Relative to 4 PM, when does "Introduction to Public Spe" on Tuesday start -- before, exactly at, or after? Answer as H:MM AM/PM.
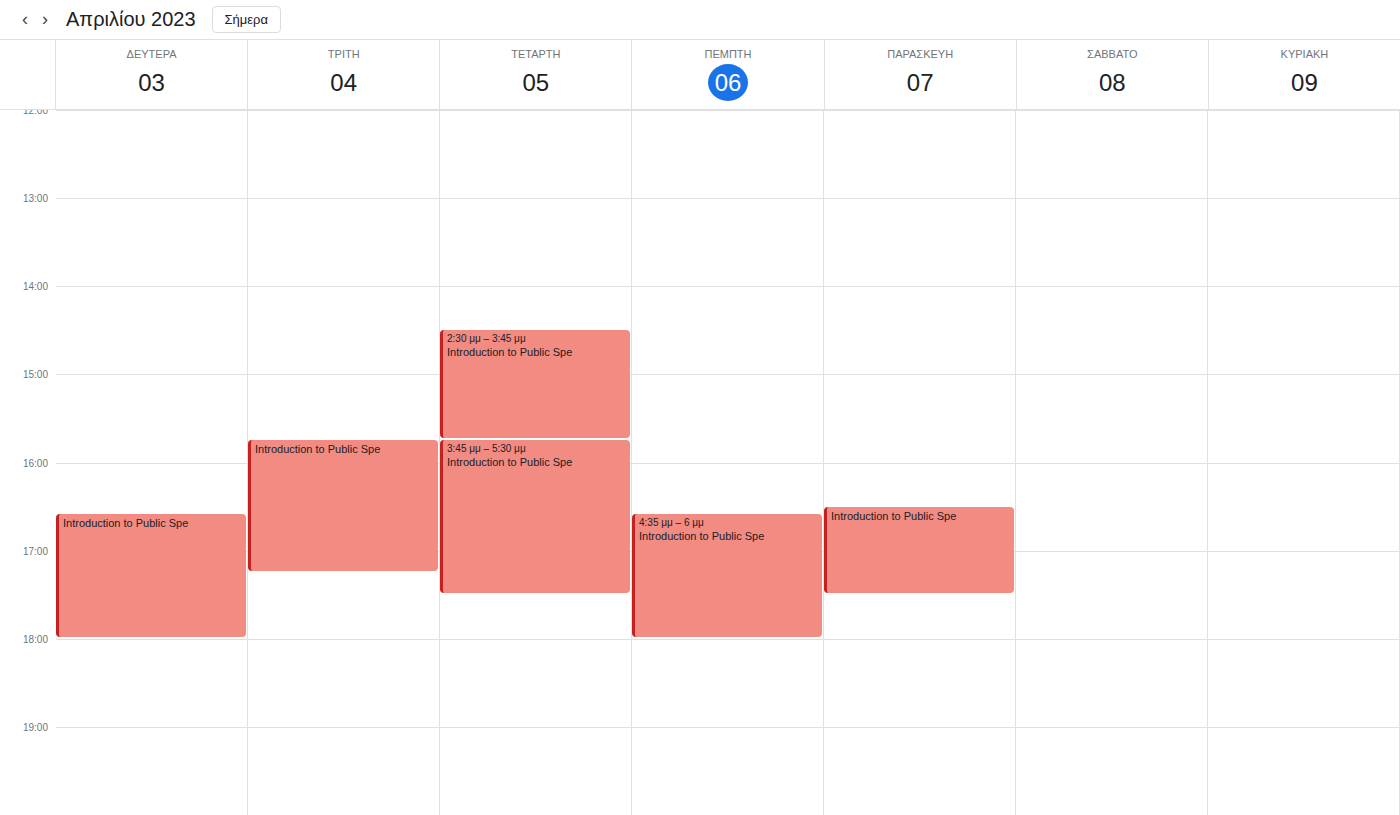
3:45 PM -- before 4 PM, 15 minutes above the 4 PM line.